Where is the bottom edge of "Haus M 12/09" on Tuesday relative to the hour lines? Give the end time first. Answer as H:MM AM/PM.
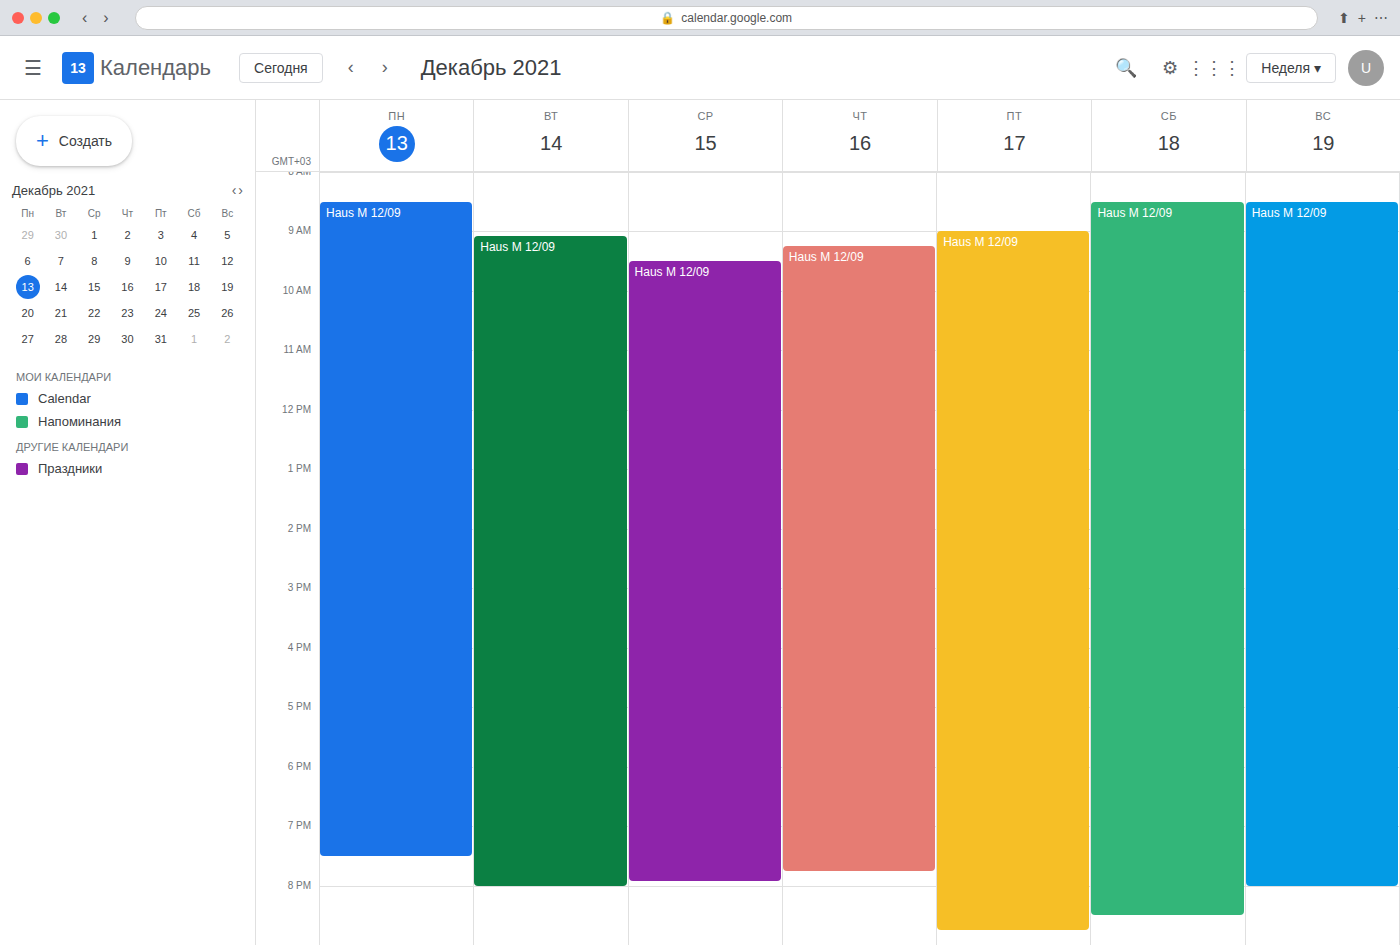
8:00 PM -- exactly on the 8 PM line.